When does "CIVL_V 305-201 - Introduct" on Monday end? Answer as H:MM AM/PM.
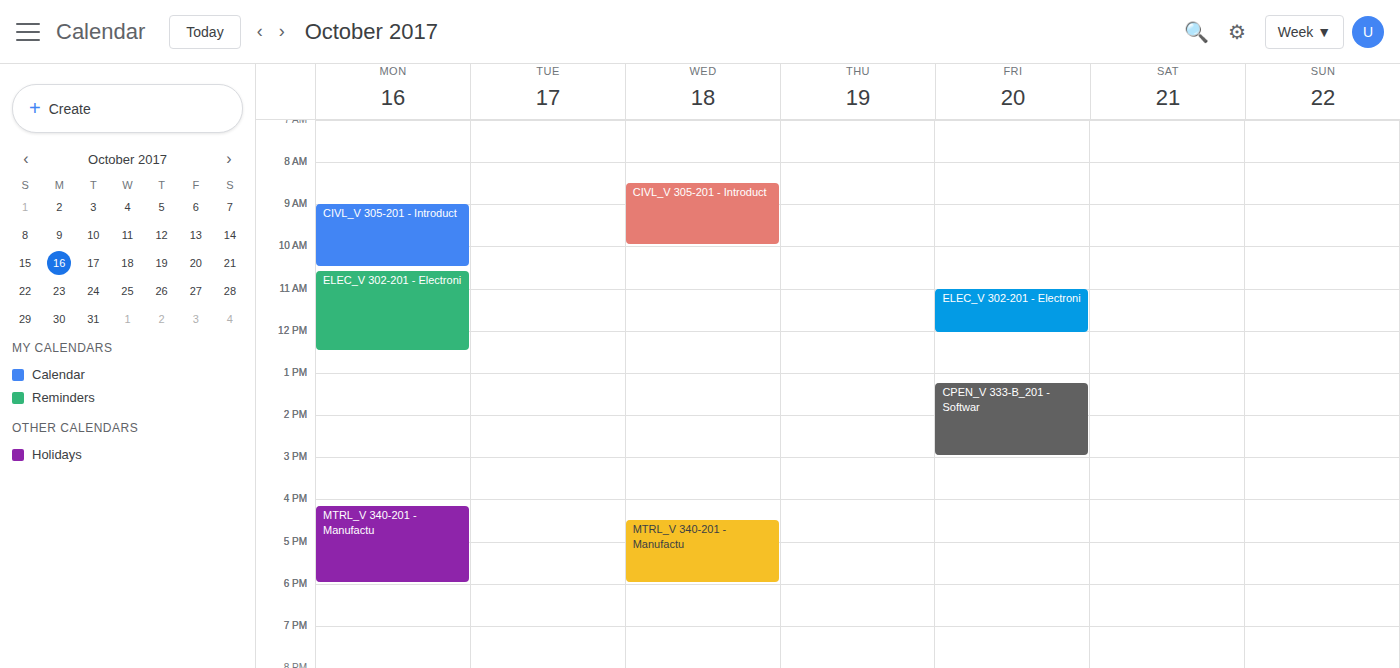
10:30 AM